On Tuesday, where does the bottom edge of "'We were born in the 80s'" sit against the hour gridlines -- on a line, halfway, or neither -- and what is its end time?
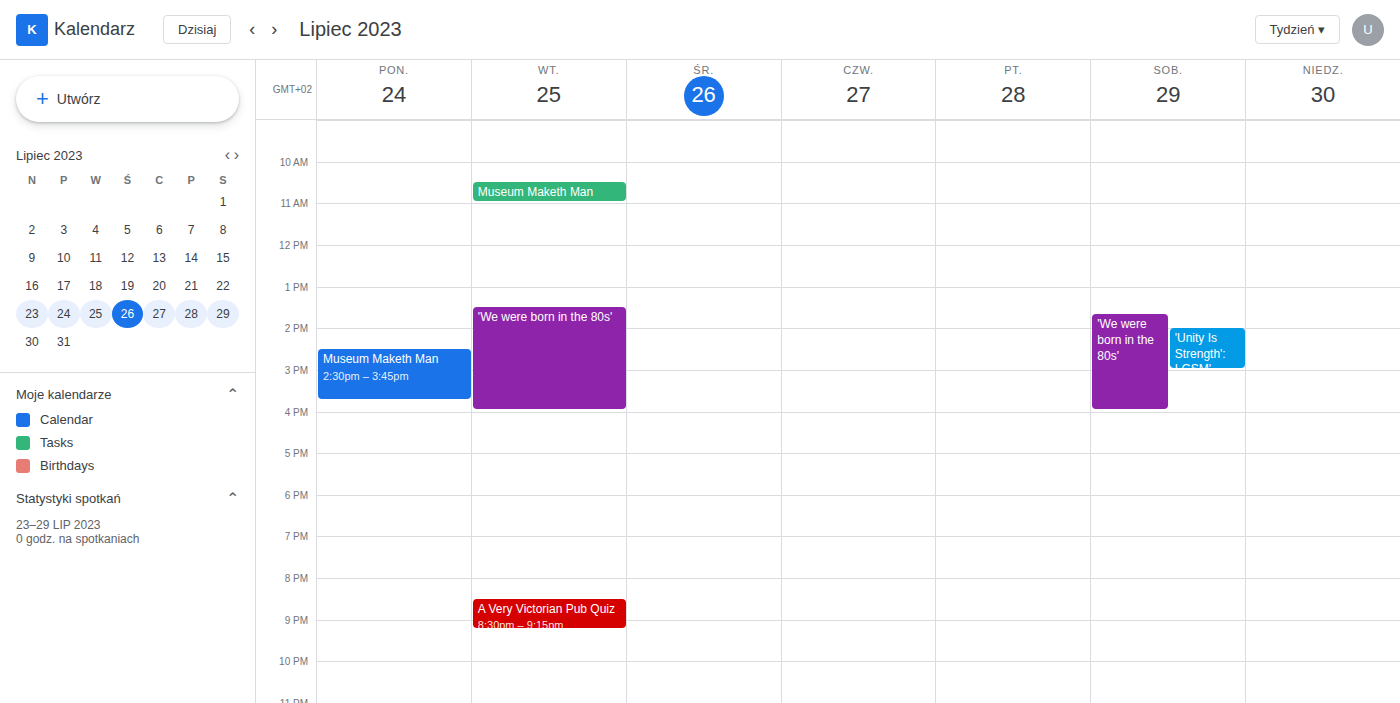
4:00 PM -- exactly on the 4 PM line.